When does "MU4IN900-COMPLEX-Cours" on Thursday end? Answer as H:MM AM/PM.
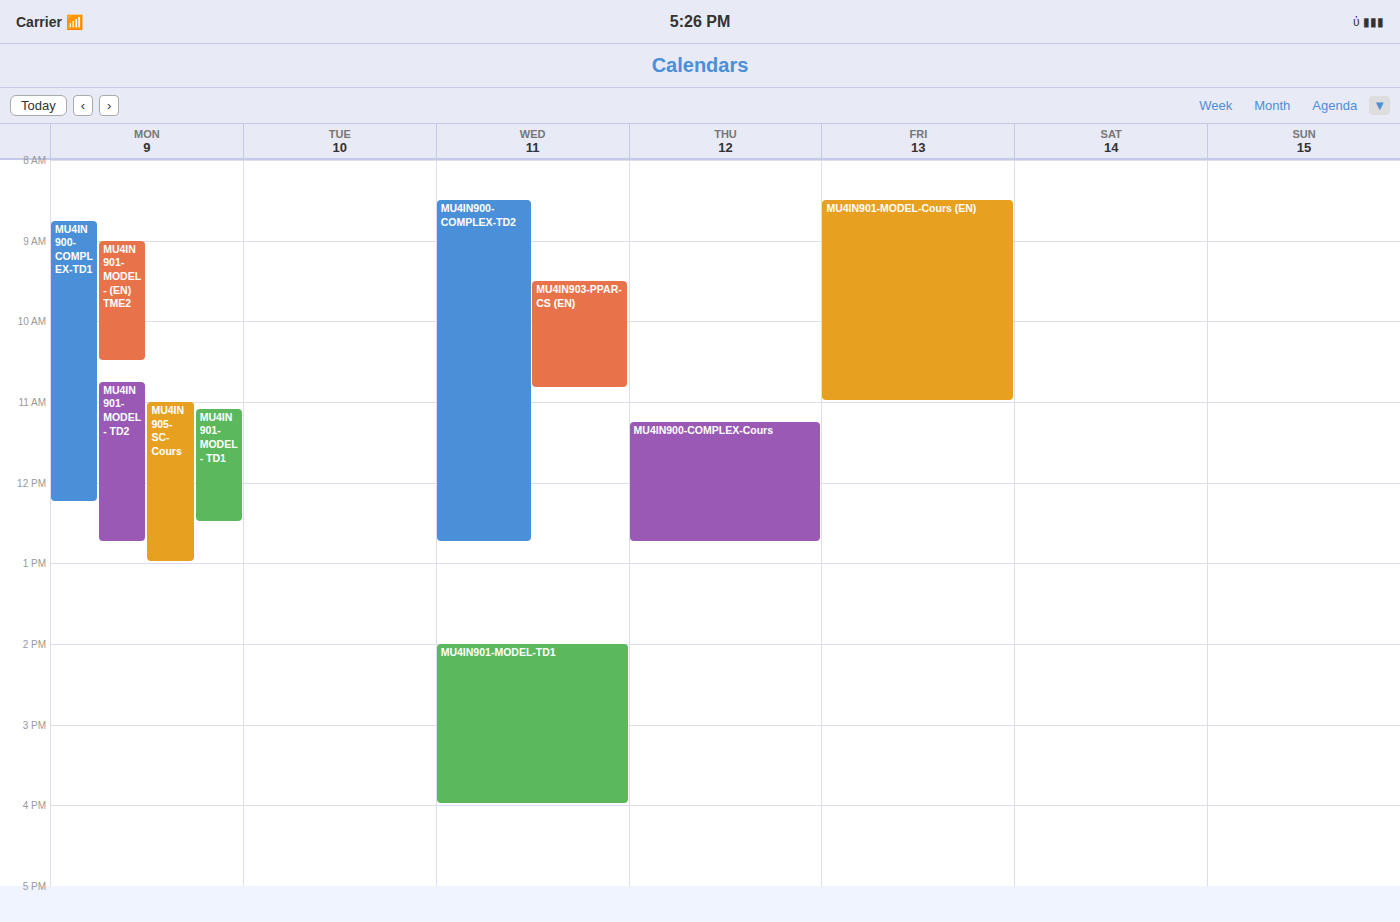
12:45 PM